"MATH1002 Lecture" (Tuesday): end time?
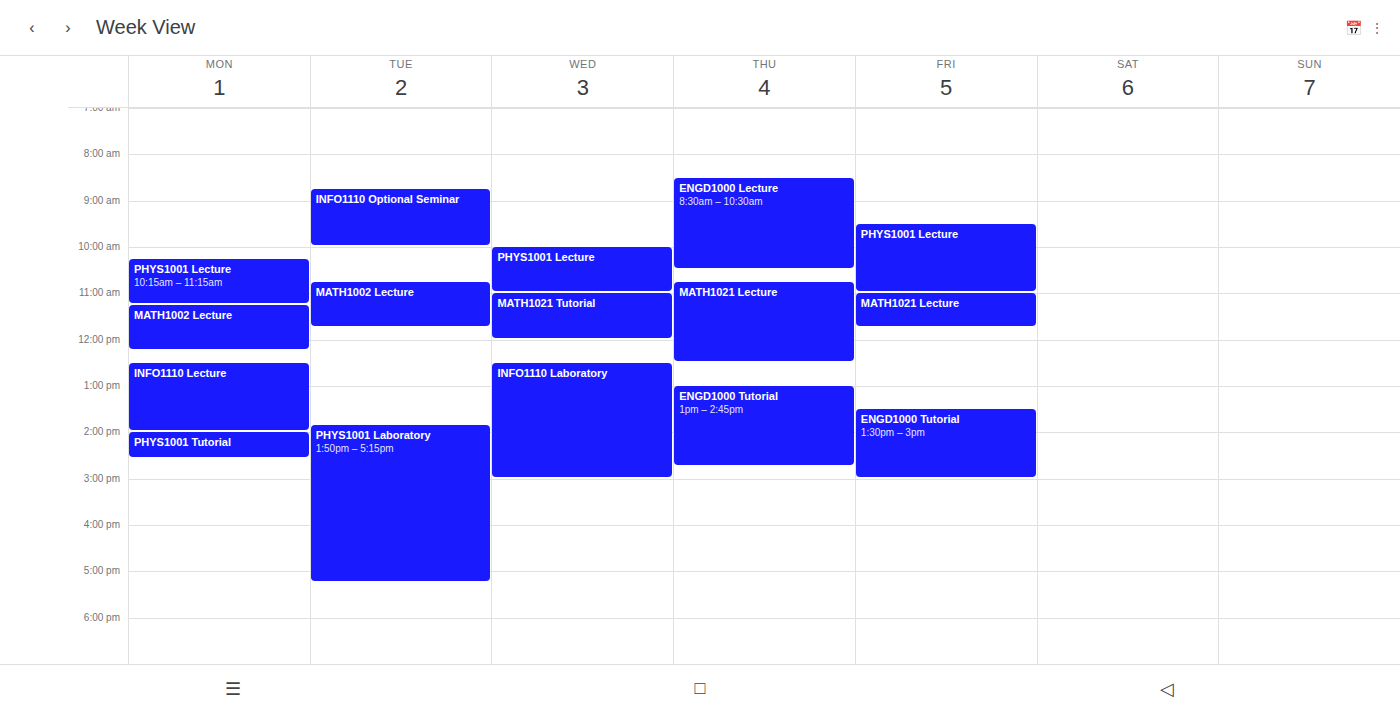
11:45 AM